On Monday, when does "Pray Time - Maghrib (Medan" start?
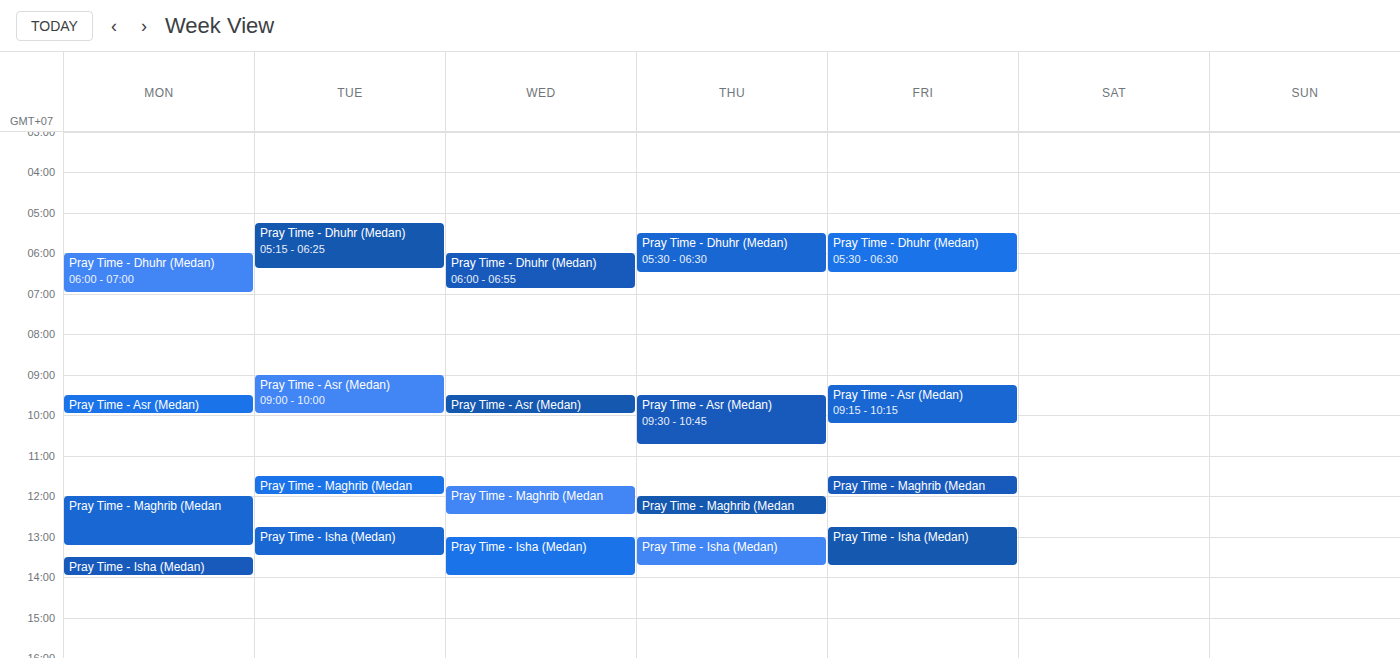
12:00 PM